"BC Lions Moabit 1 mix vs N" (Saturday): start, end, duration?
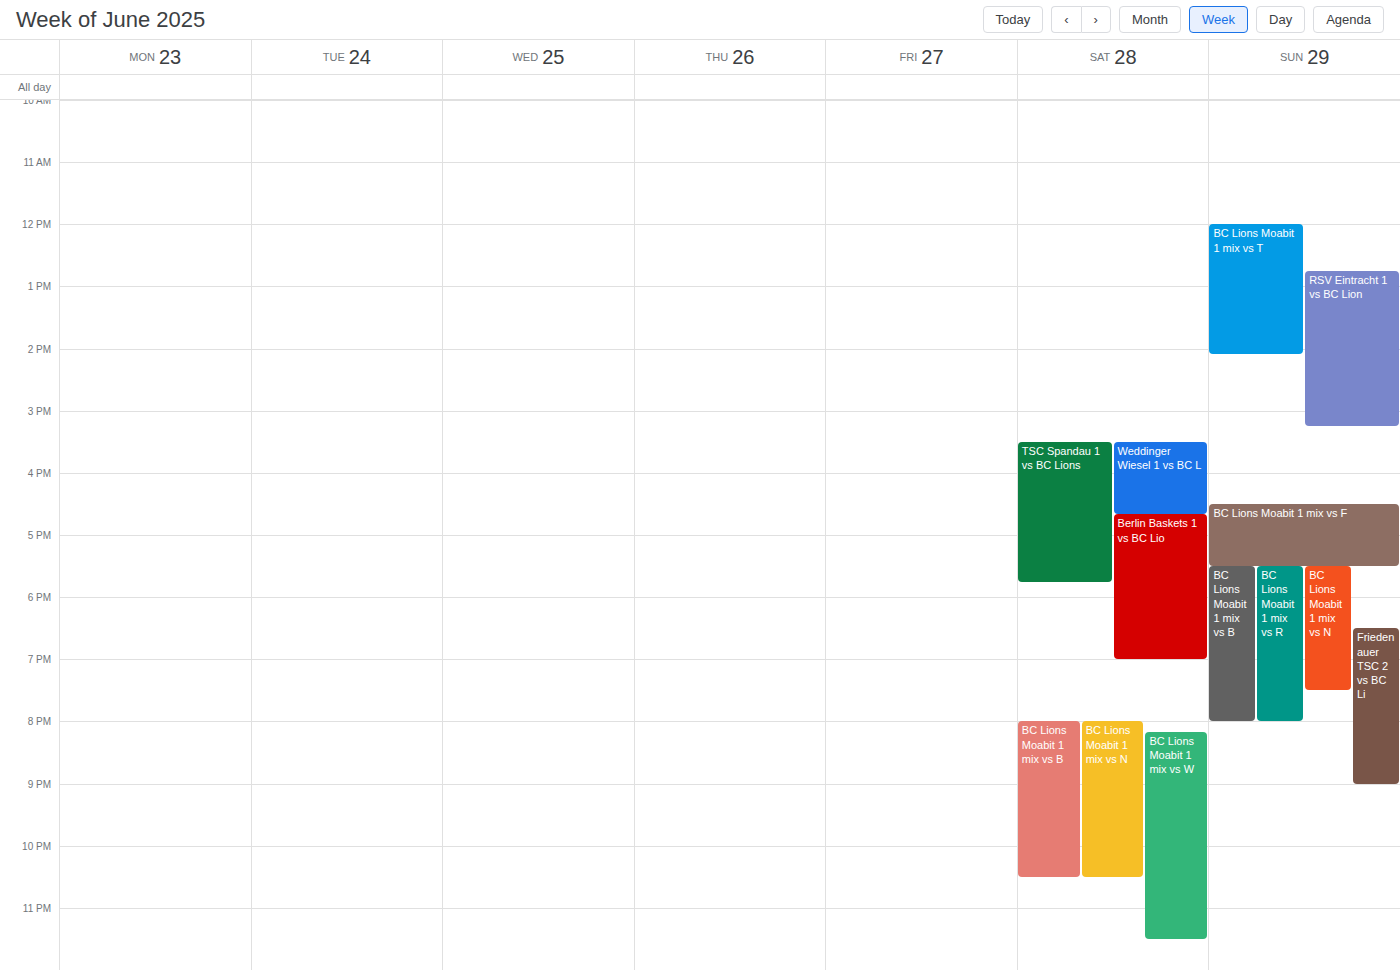
20:00 to 22:30, 2 hours 30 minutes